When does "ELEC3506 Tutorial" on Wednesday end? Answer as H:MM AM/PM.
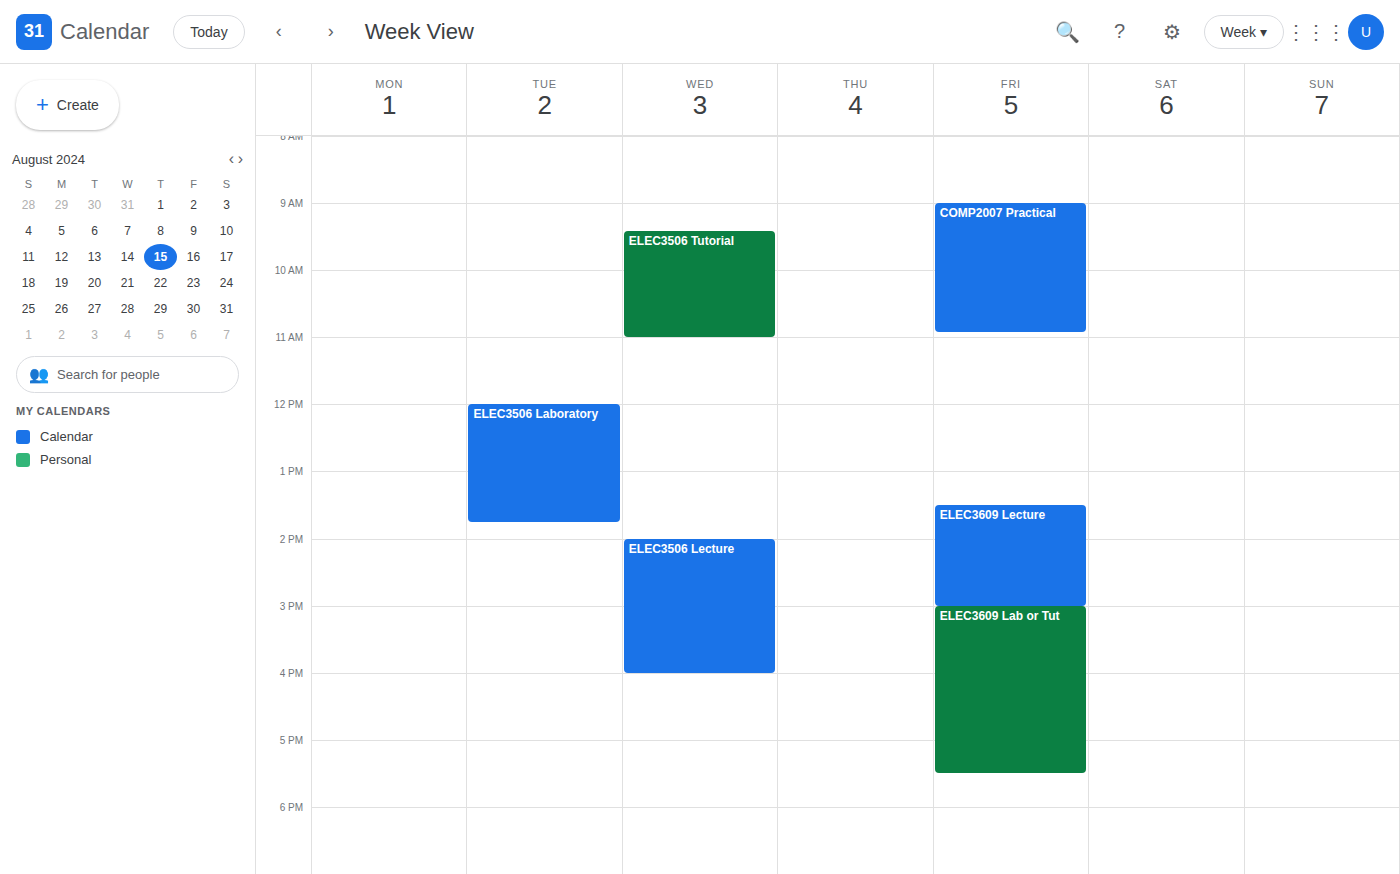
11:00 AM